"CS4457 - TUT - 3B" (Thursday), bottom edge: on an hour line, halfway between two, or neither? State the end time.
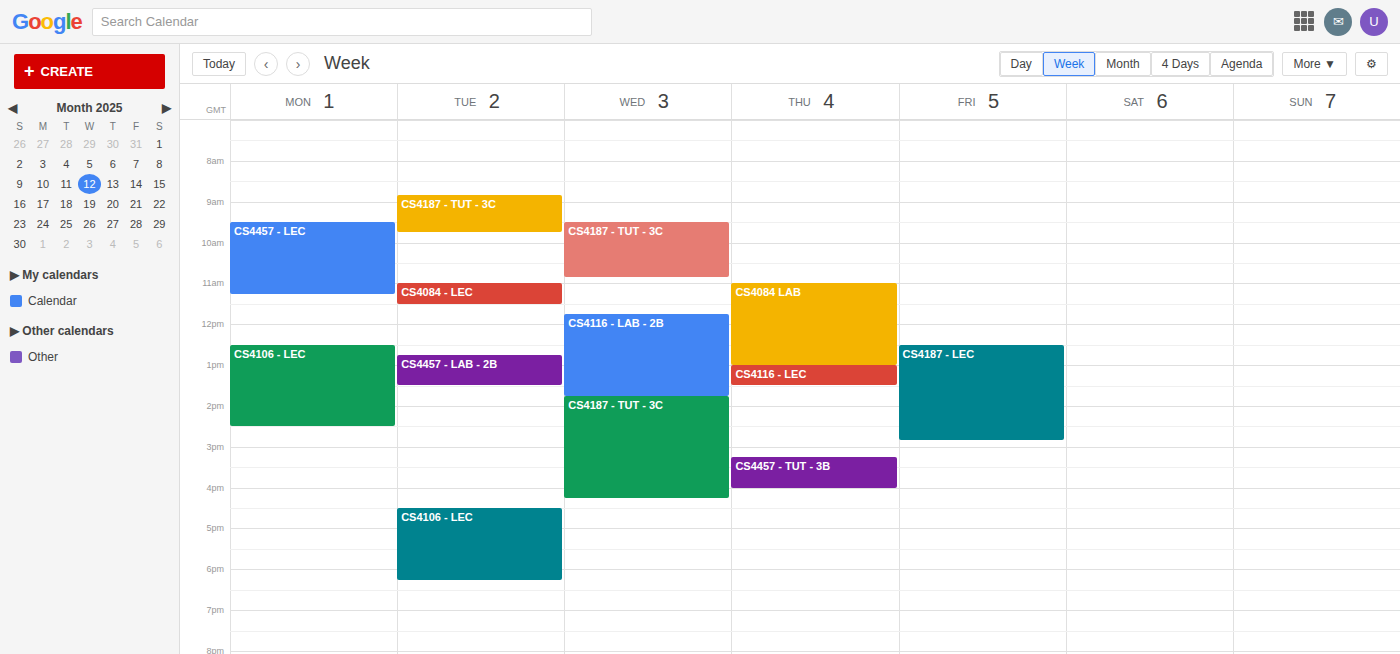
16:00 -- exactly on the 16:00 line.